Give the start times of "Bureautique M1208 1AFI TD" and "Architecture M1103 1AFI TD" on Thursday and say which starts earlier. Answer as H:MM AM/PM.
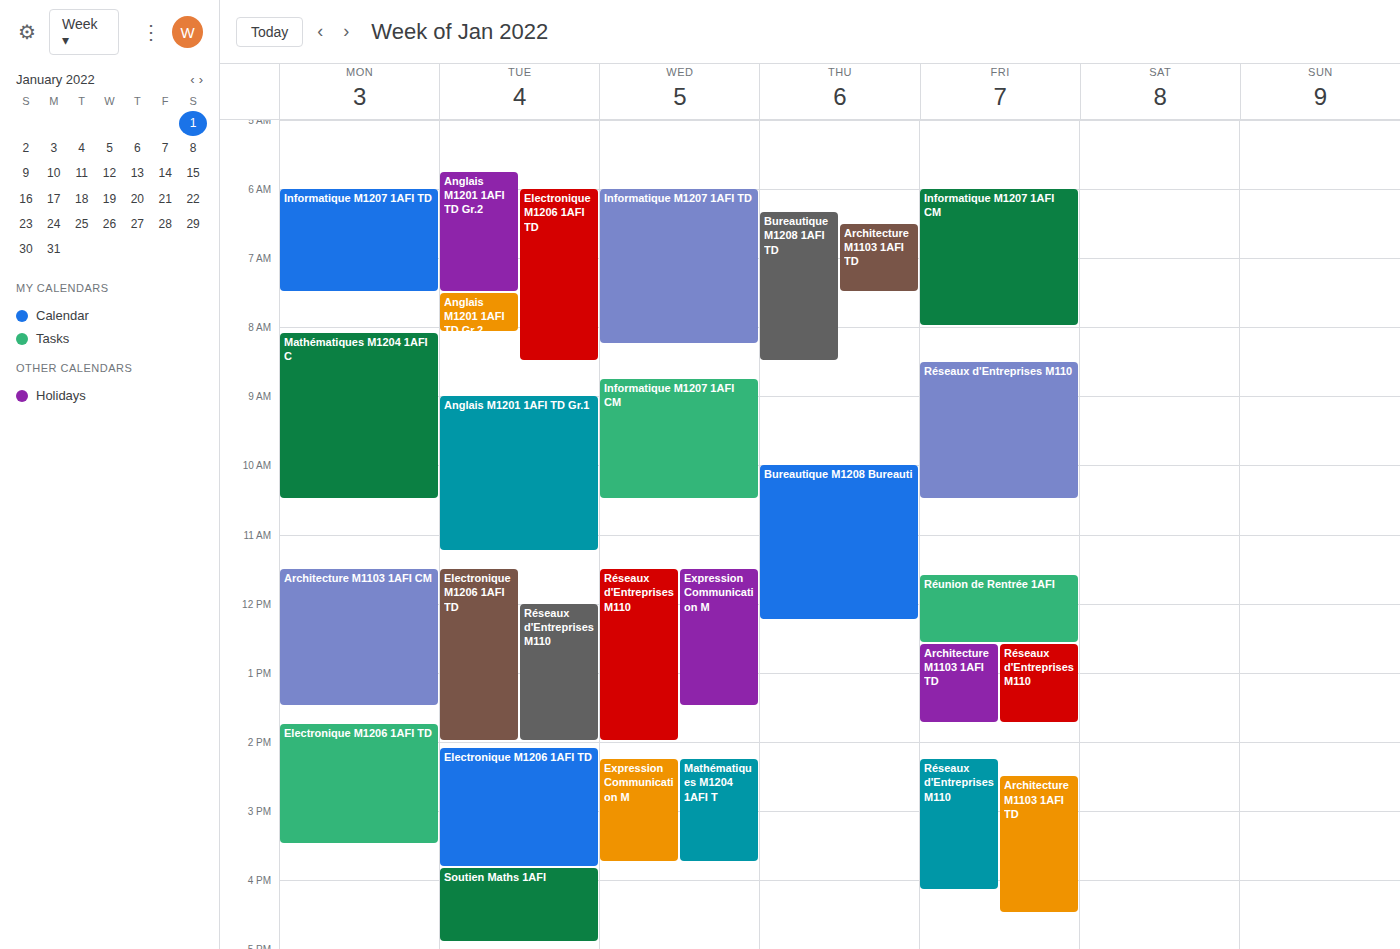
"Bureautique M1208 1AFI TD" 6:20 AM; "Architecture M1103 1AFI TD" 6:30 AM.